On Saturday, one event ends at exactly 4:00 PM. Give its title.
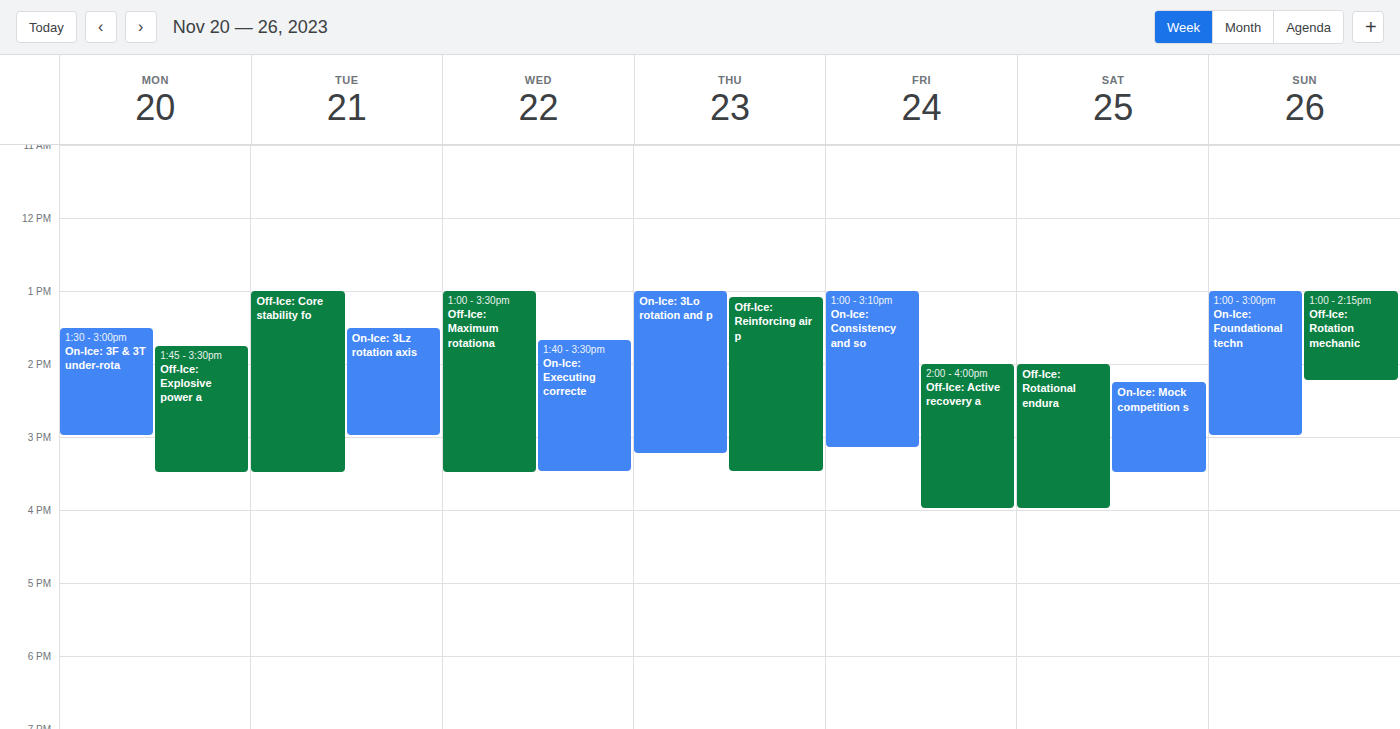
"Off-Ice: Rotational endura"